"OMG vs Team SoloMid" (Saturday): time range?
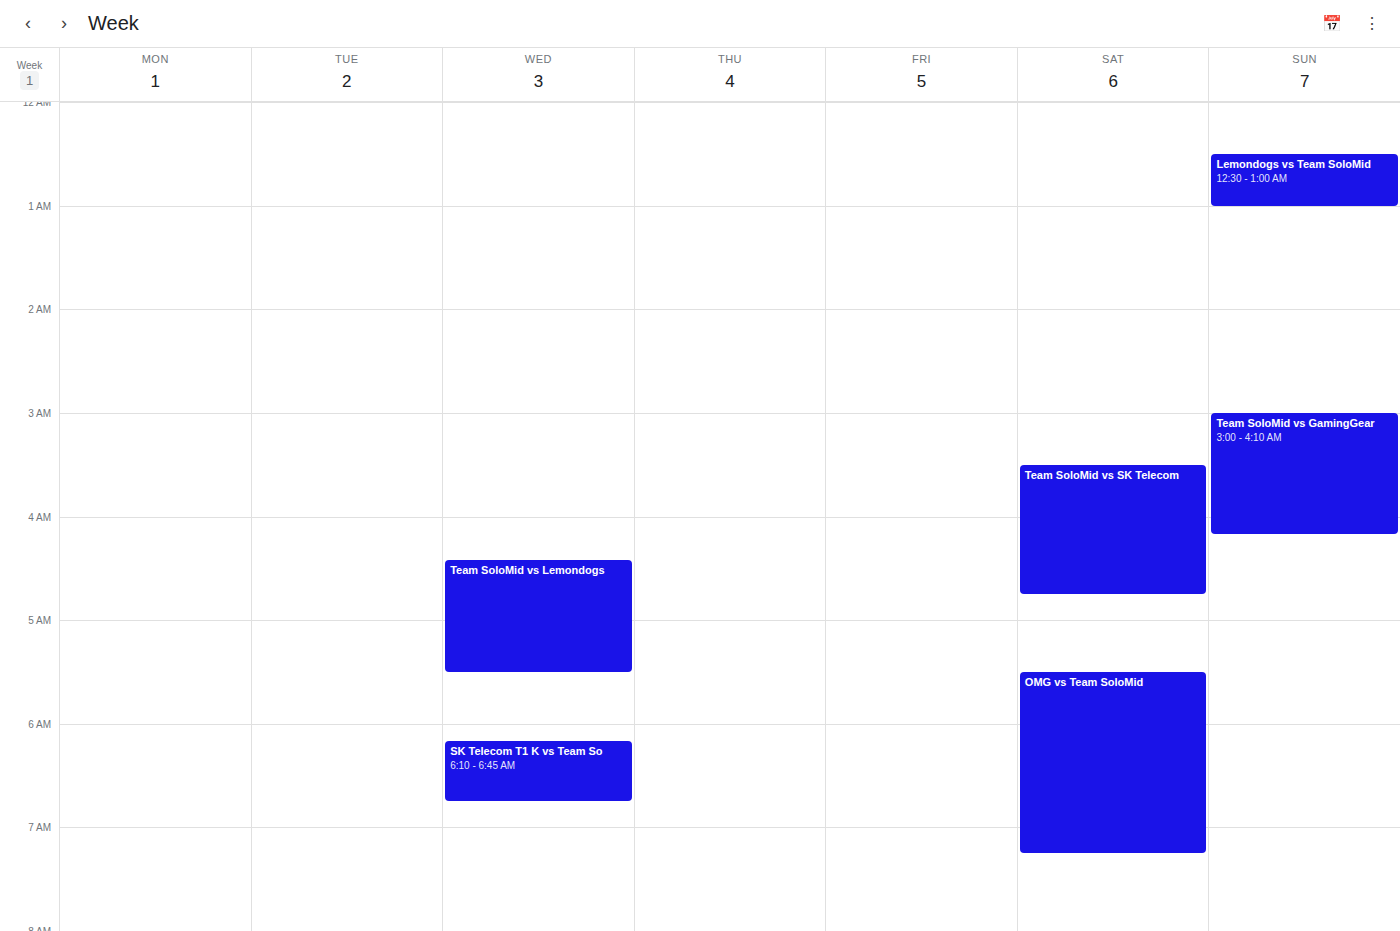
5:30 AM to 7:15 AM